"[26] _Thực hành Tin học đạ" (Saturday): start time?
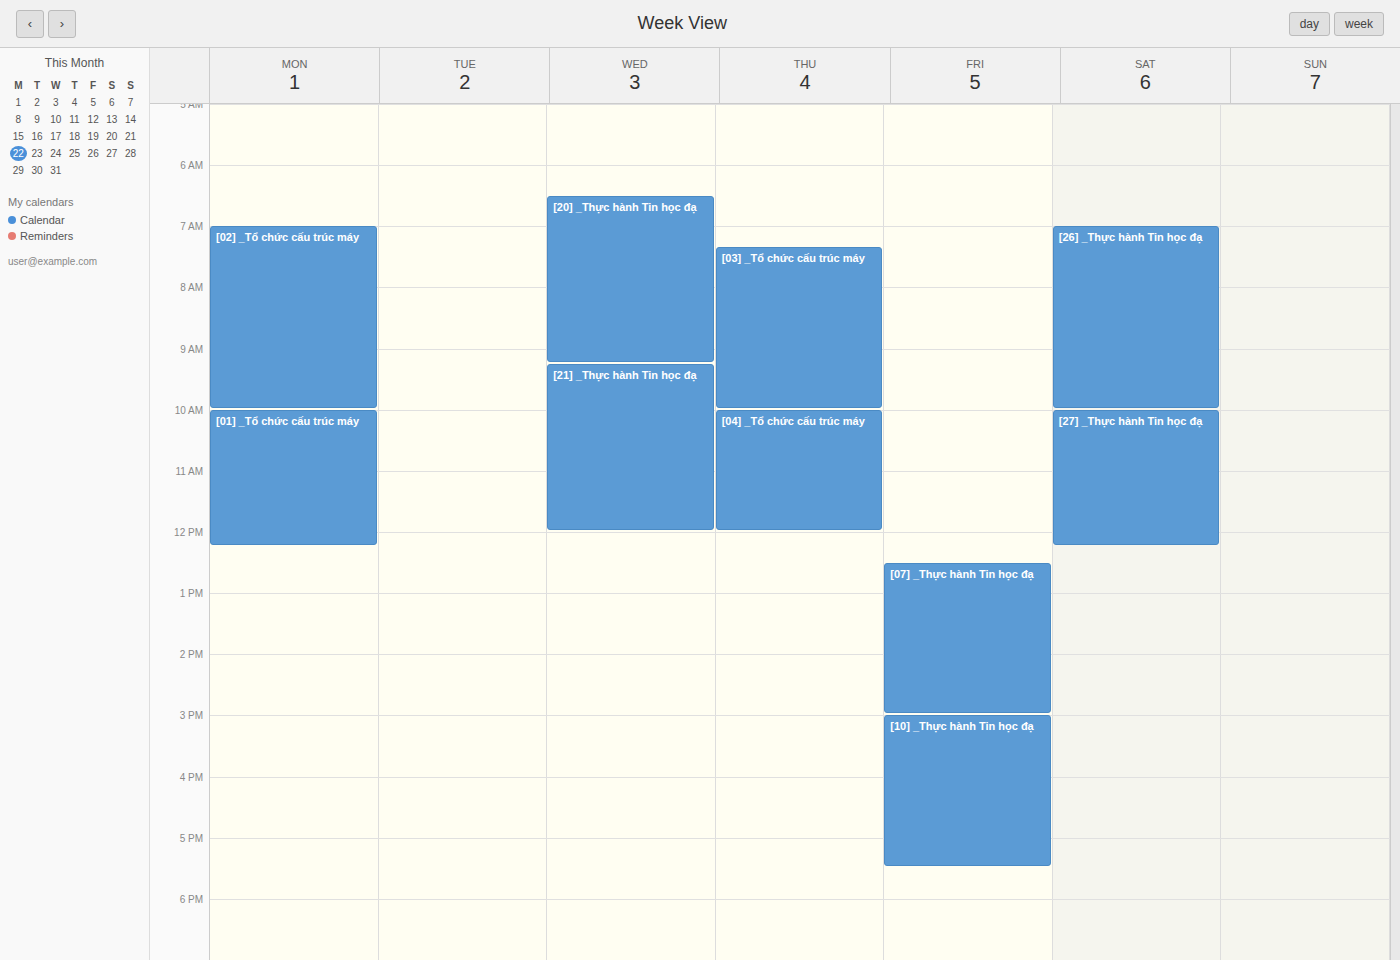
7:00 AM